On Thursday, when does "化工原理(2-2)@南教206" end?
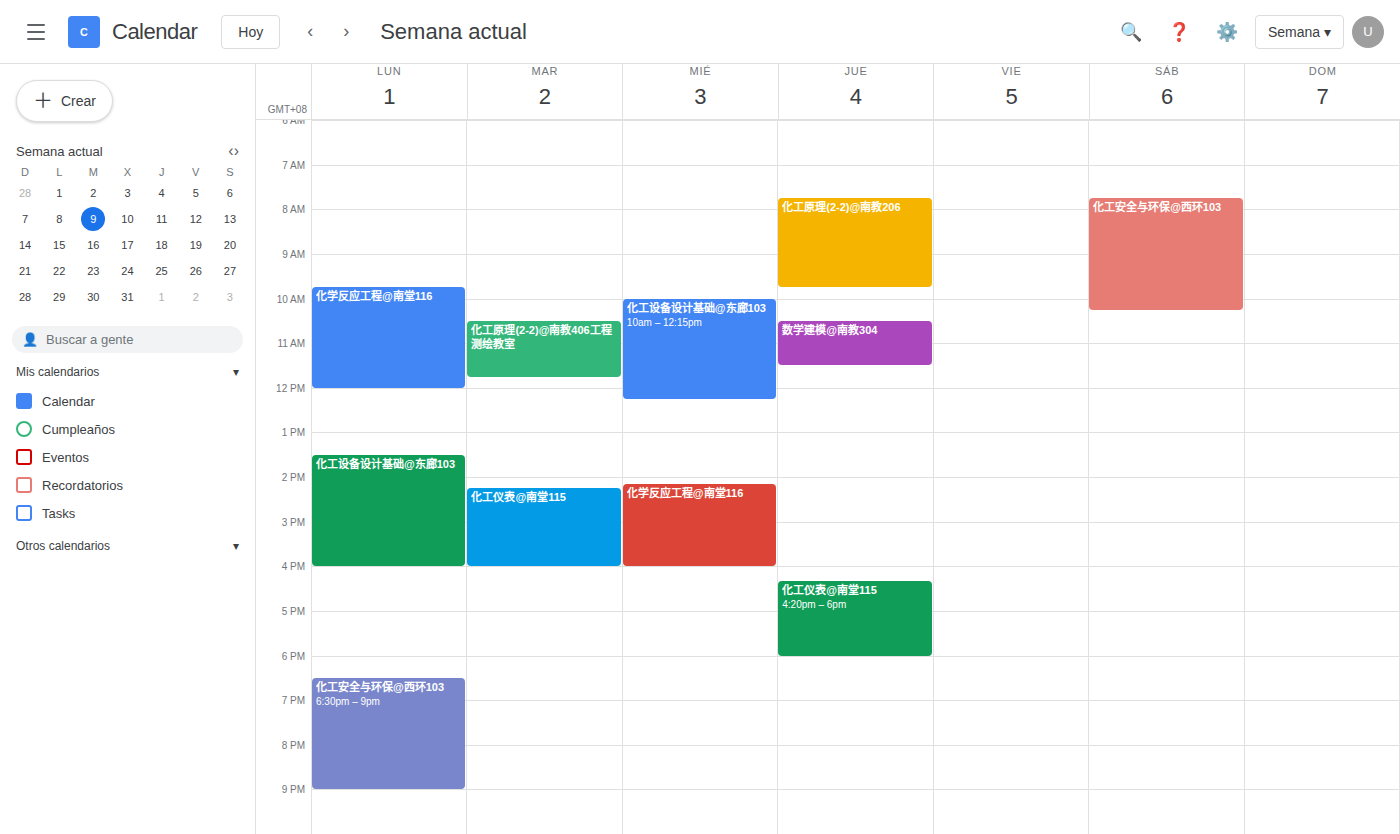
9:45 AM